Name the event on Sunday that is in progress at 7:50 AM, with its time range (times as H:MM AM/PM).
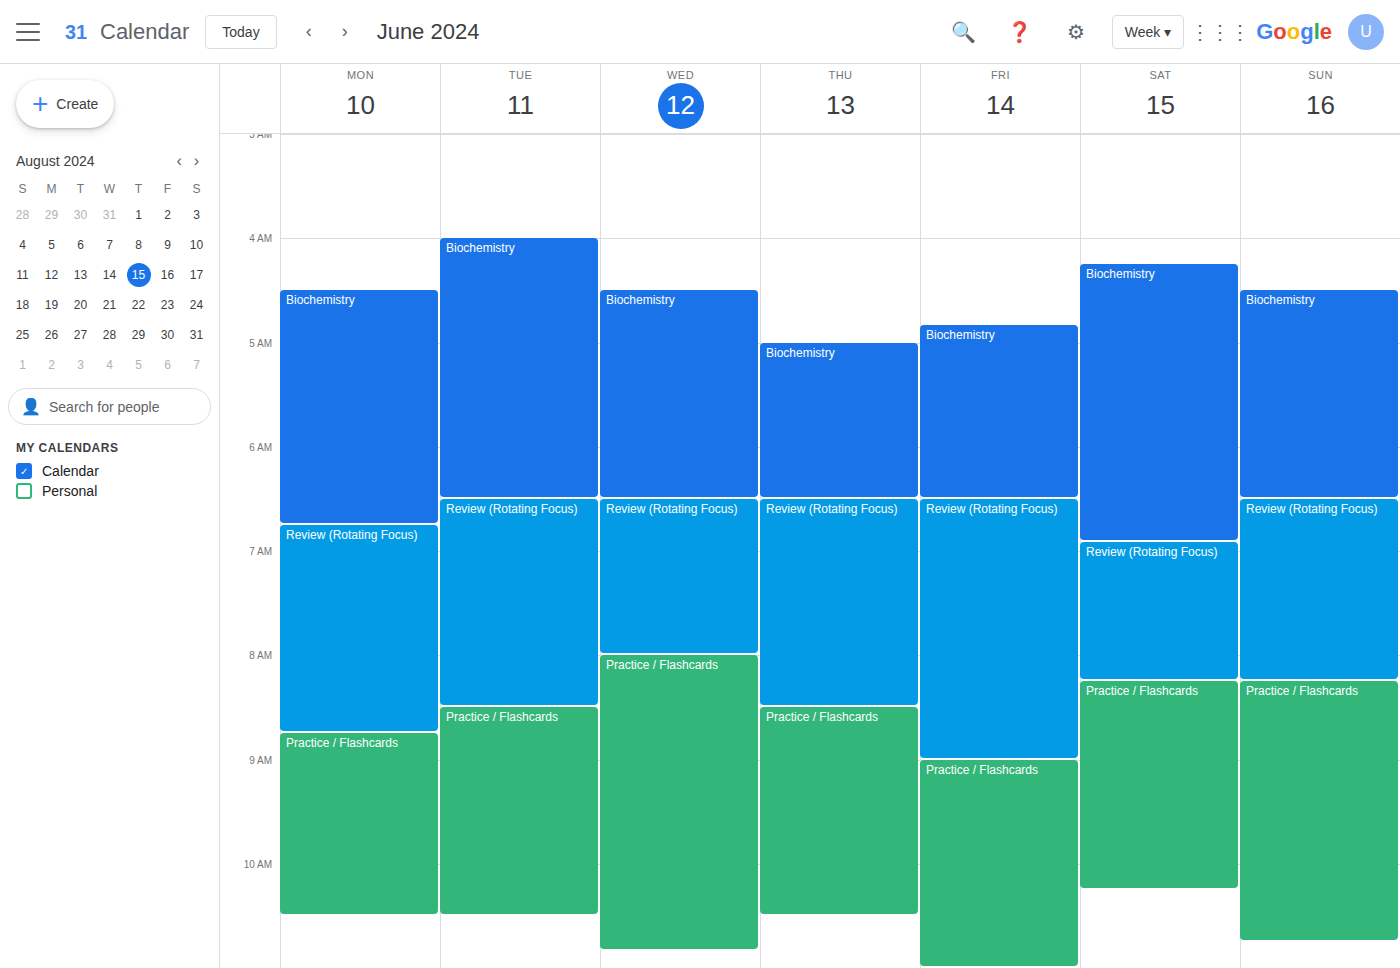
"Review (Rotating Focus)", 6:30 AM to 8:15 AM